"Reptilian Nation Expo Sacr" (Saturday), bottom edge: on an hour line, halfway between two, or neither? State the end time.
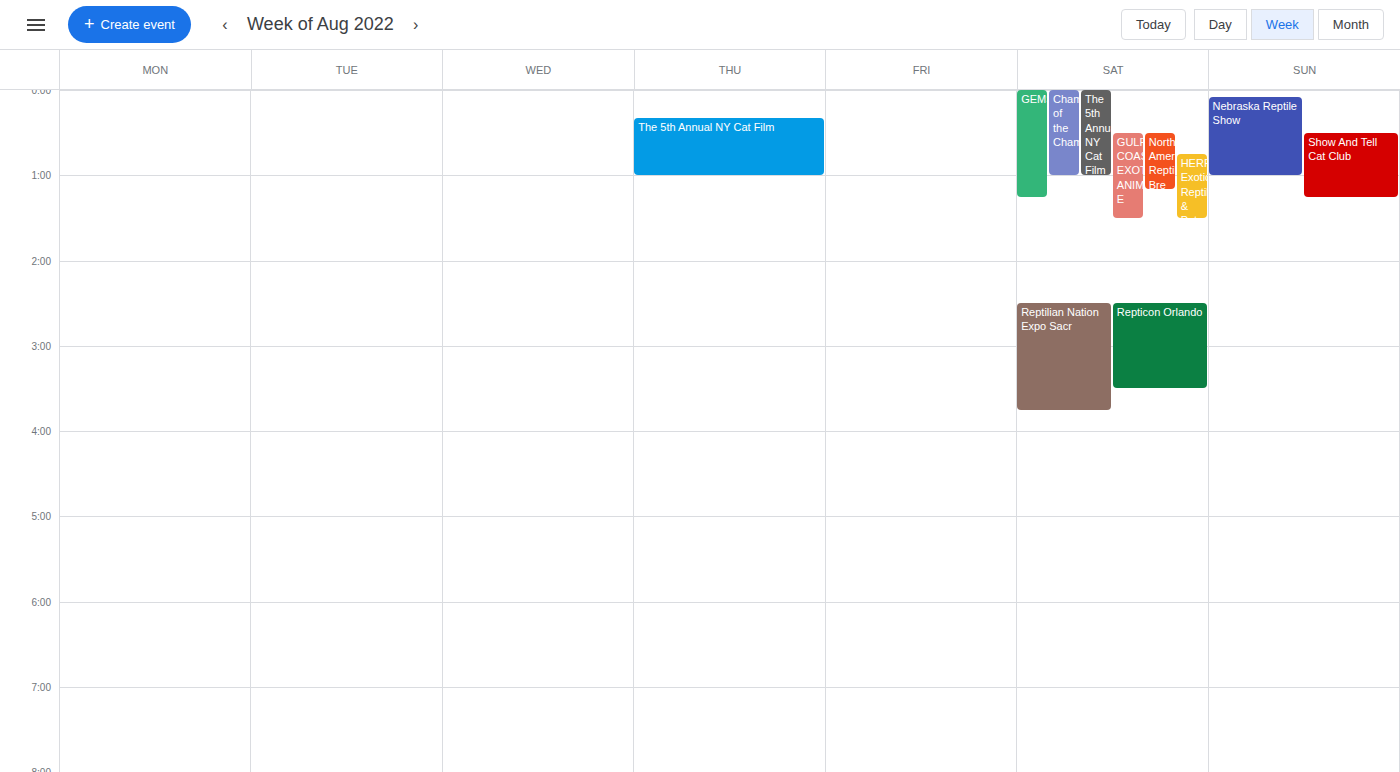
3:45 AM -- neither: three quarters of the way from the 3 AM line to the 4 AM line.